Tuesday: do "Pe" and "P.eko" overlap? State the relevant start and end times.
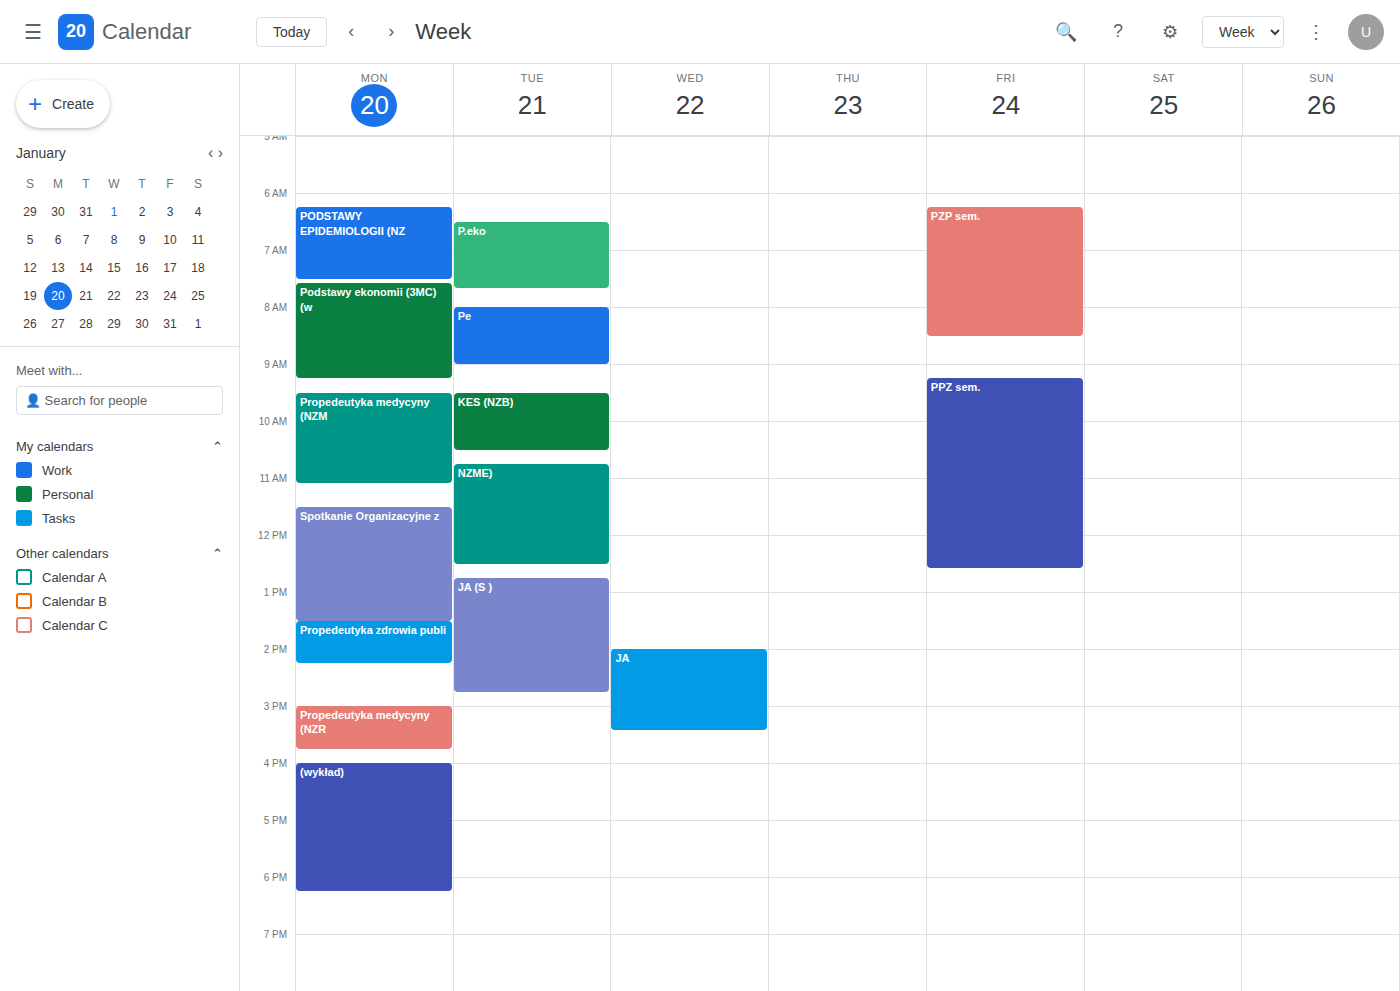
"P.eko" ends at 7:40 AM and "Pe" starts at 8:00 AM -- no overlap.